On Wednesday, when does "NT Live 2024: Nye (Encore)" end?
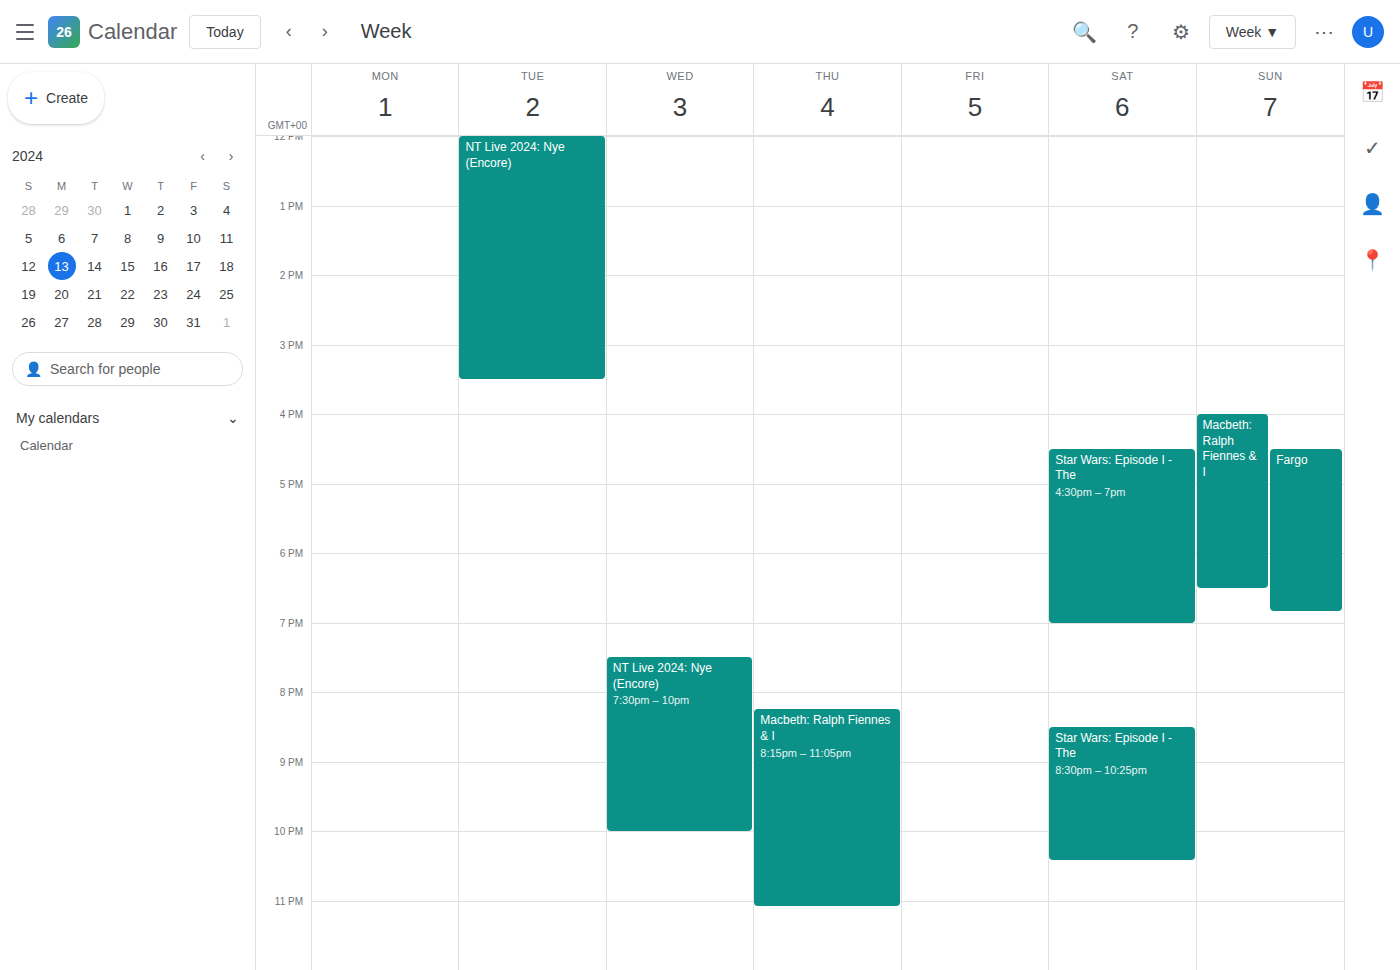
22:00